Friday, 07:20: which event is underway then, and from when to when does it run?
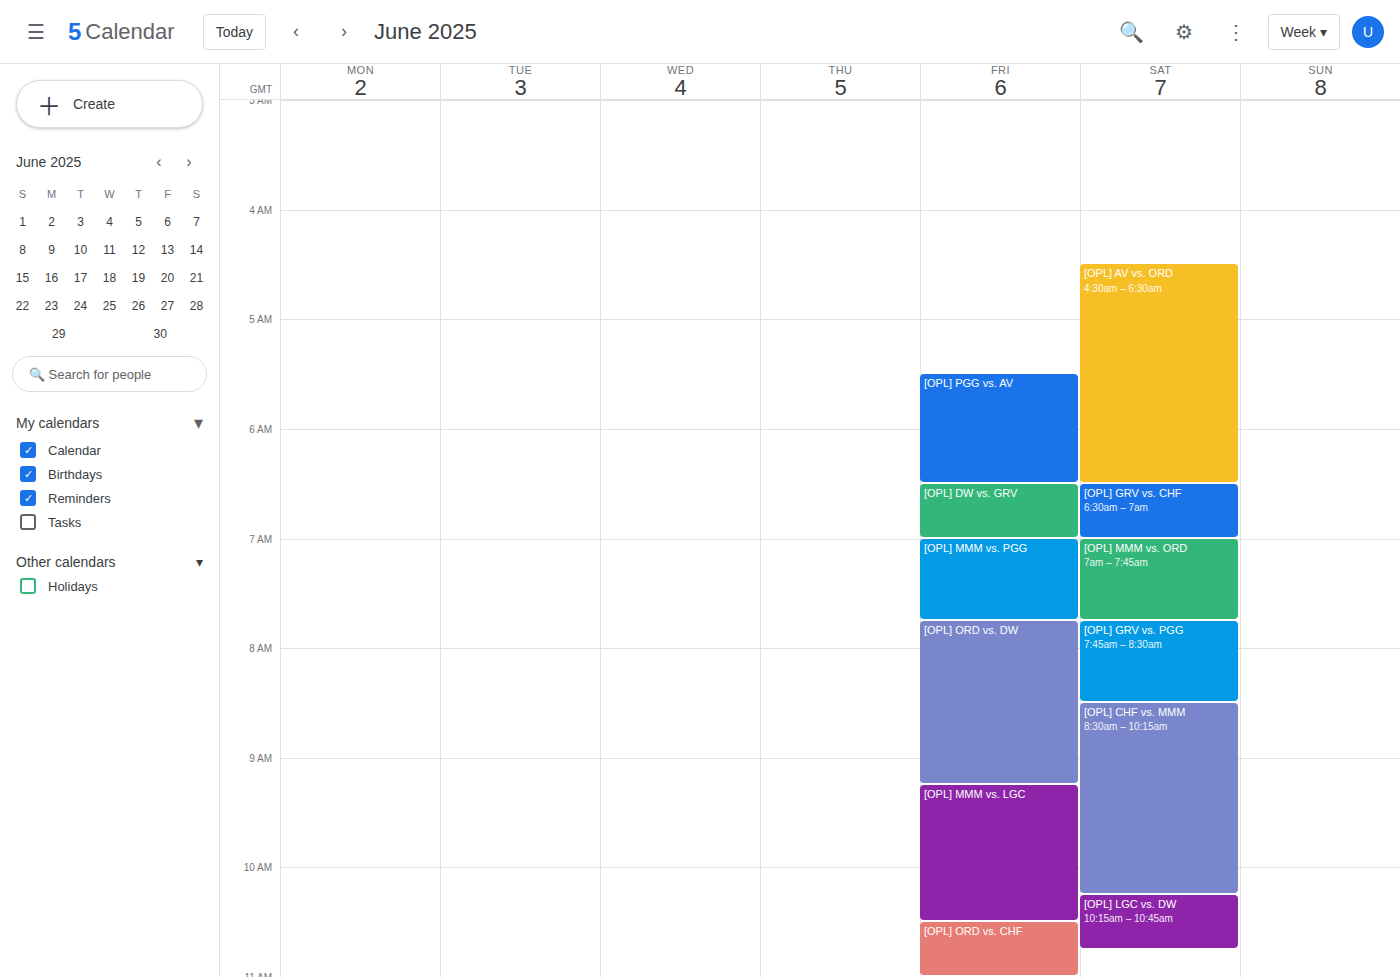
"[OPL] MMM vs. PGG", 07:00 to 07:45